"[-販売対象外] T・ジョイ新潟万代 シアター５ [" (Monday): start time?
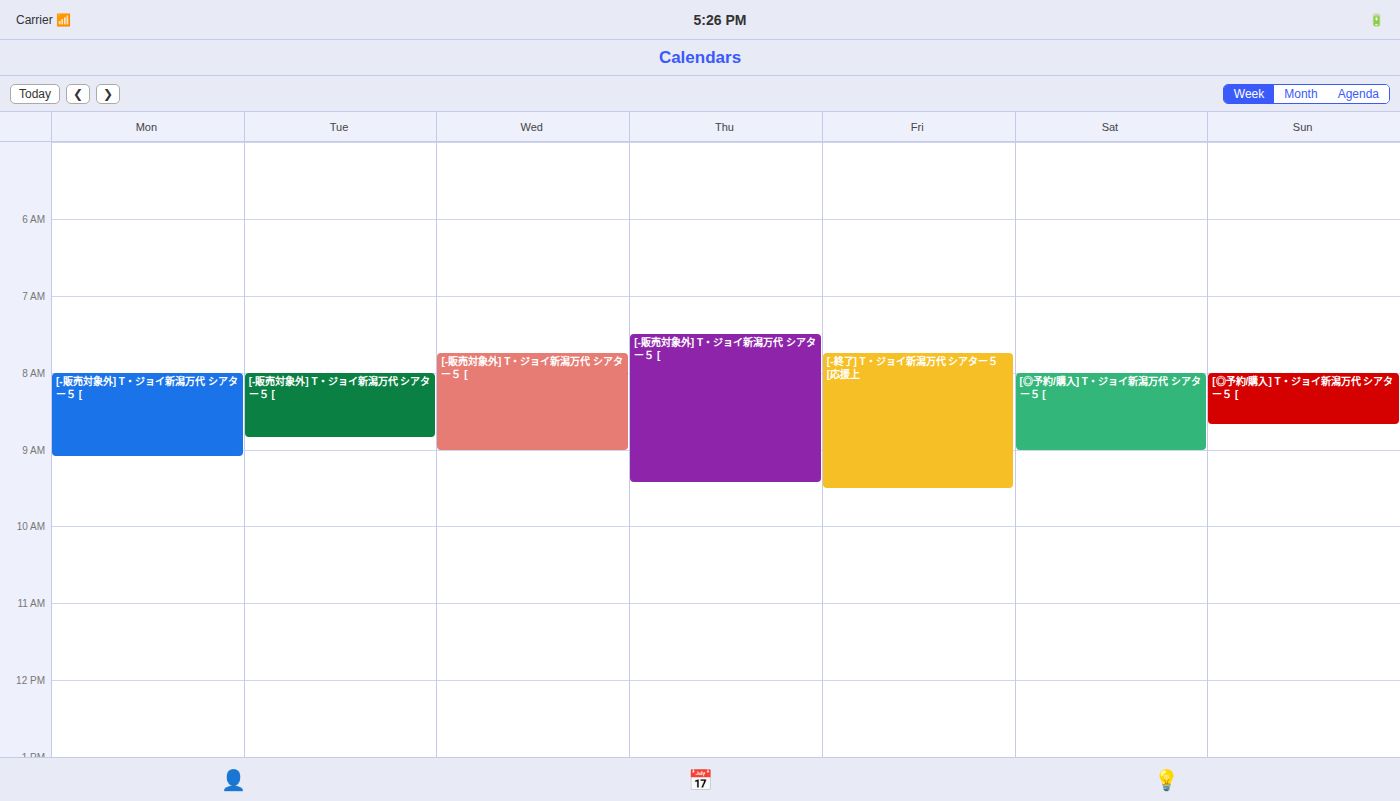
08:00